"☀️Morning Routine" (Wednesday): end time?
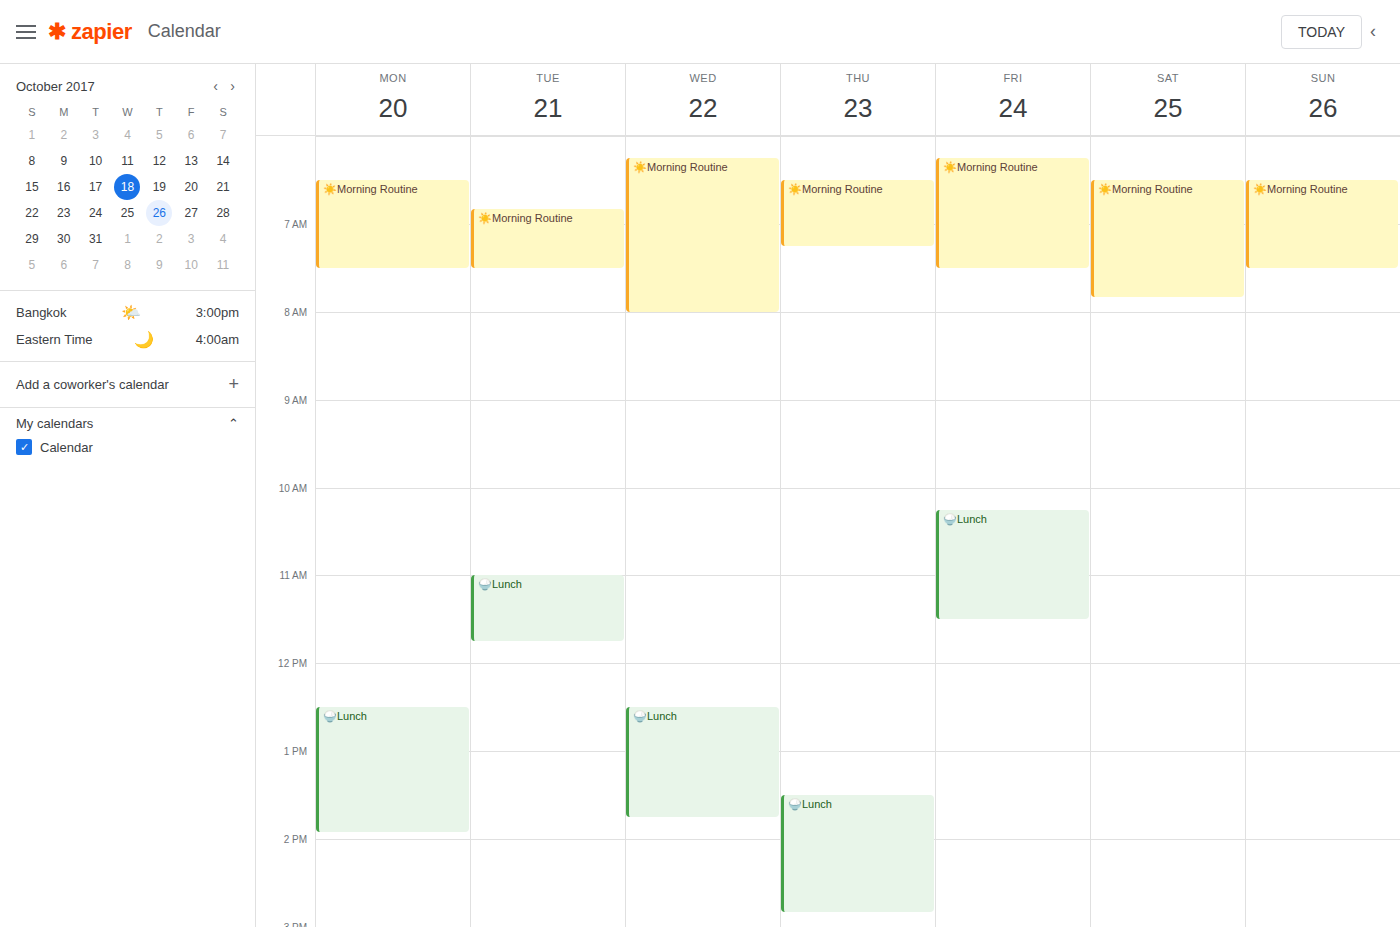
8:00 AM